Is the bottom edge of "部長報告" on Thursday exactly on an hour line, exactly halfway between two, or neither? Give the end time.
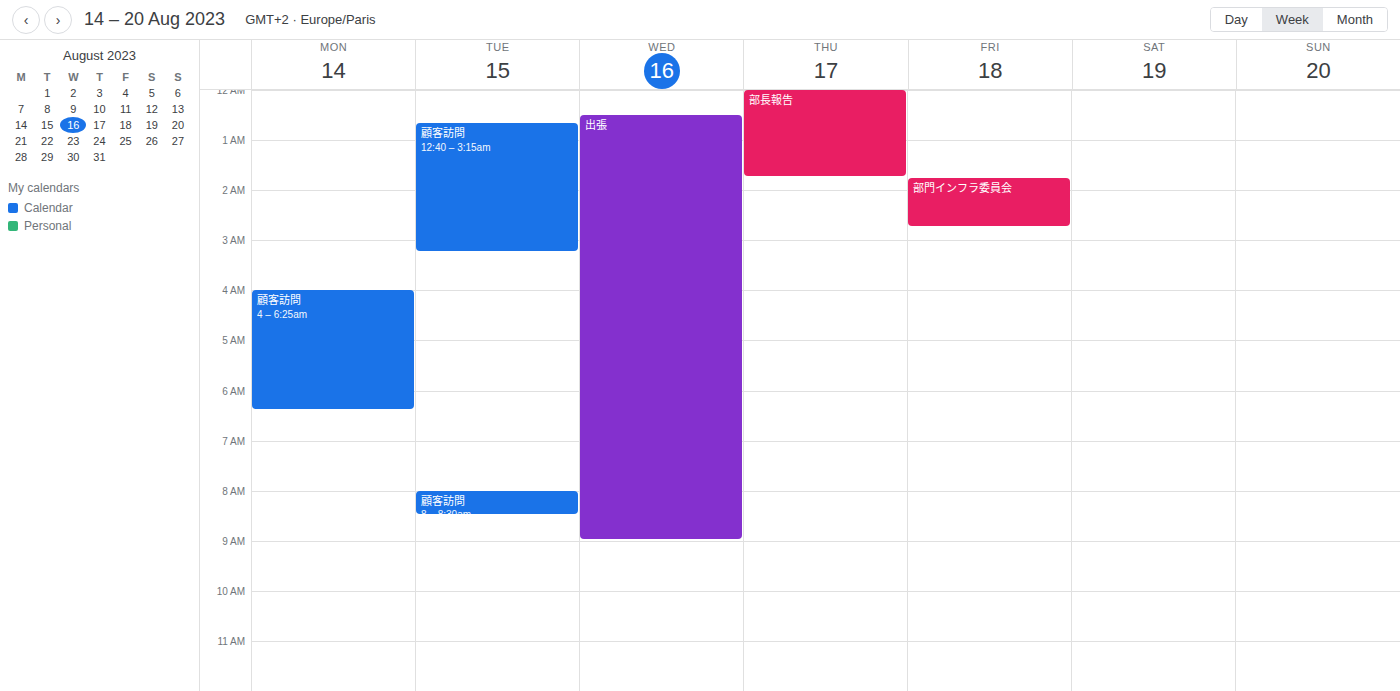
1:45 AM -- neither: three quarters of the way from the 1 AM line to the 2 AM line.